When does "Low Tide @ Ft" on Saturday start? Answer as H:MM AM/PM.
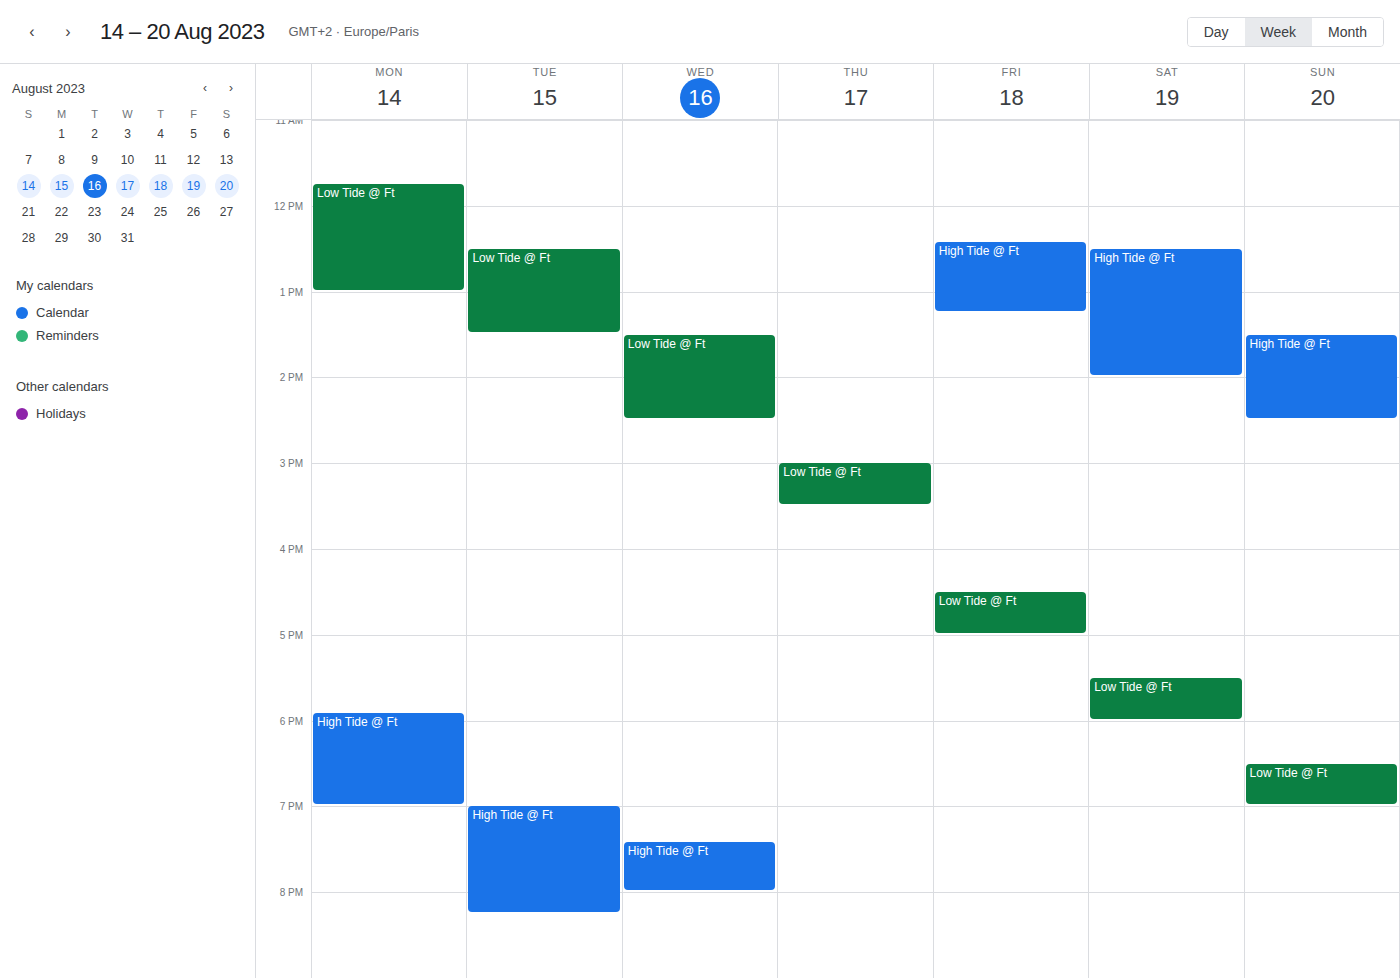
5:30 PM